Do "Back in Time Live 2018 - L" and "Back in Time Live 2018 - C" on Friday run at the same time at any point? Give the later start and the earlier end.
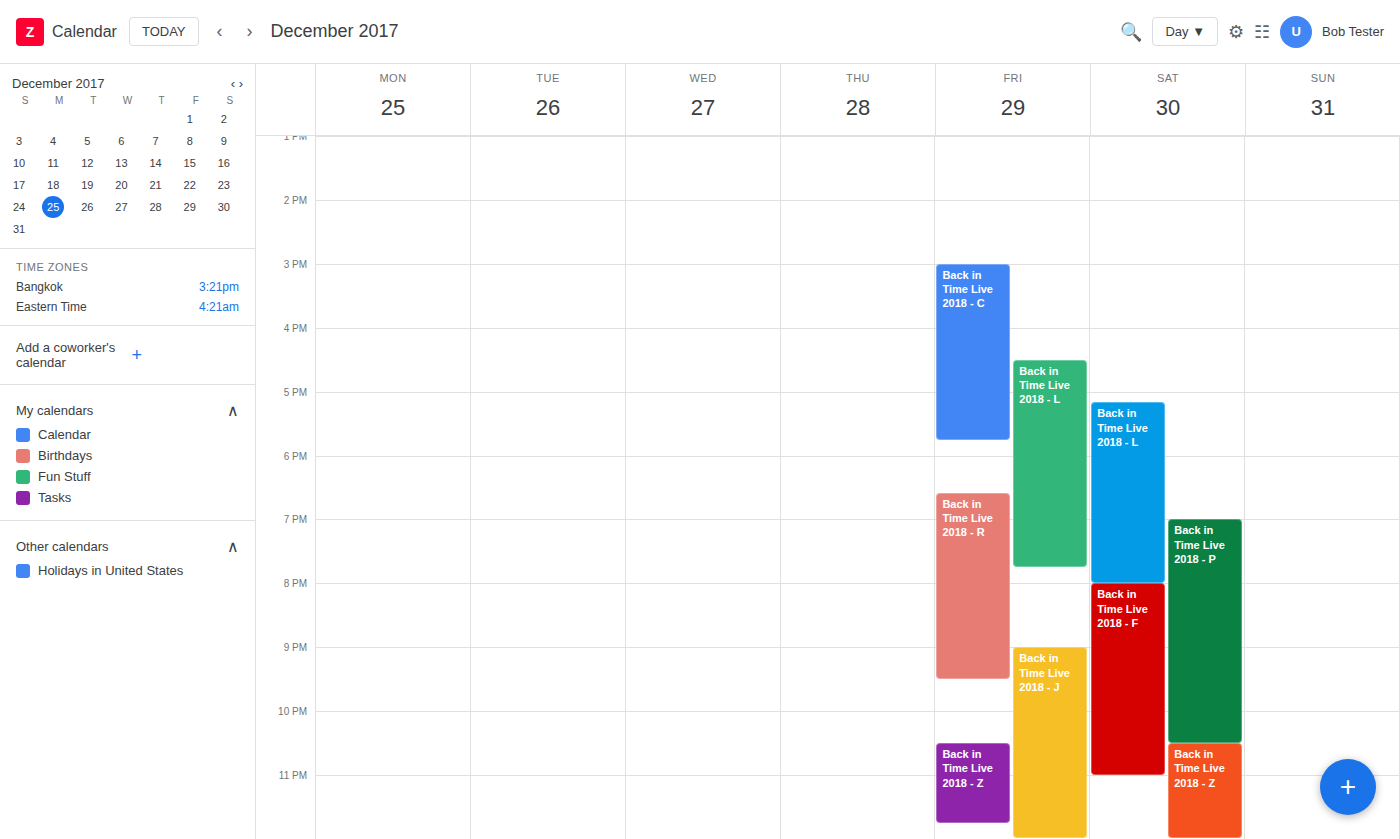
"Back in Time Live 2018 - L" starts at 4:30 PM, before "Back in Time Live 2018 - C" ends at 5:45 PM -- they overlap.